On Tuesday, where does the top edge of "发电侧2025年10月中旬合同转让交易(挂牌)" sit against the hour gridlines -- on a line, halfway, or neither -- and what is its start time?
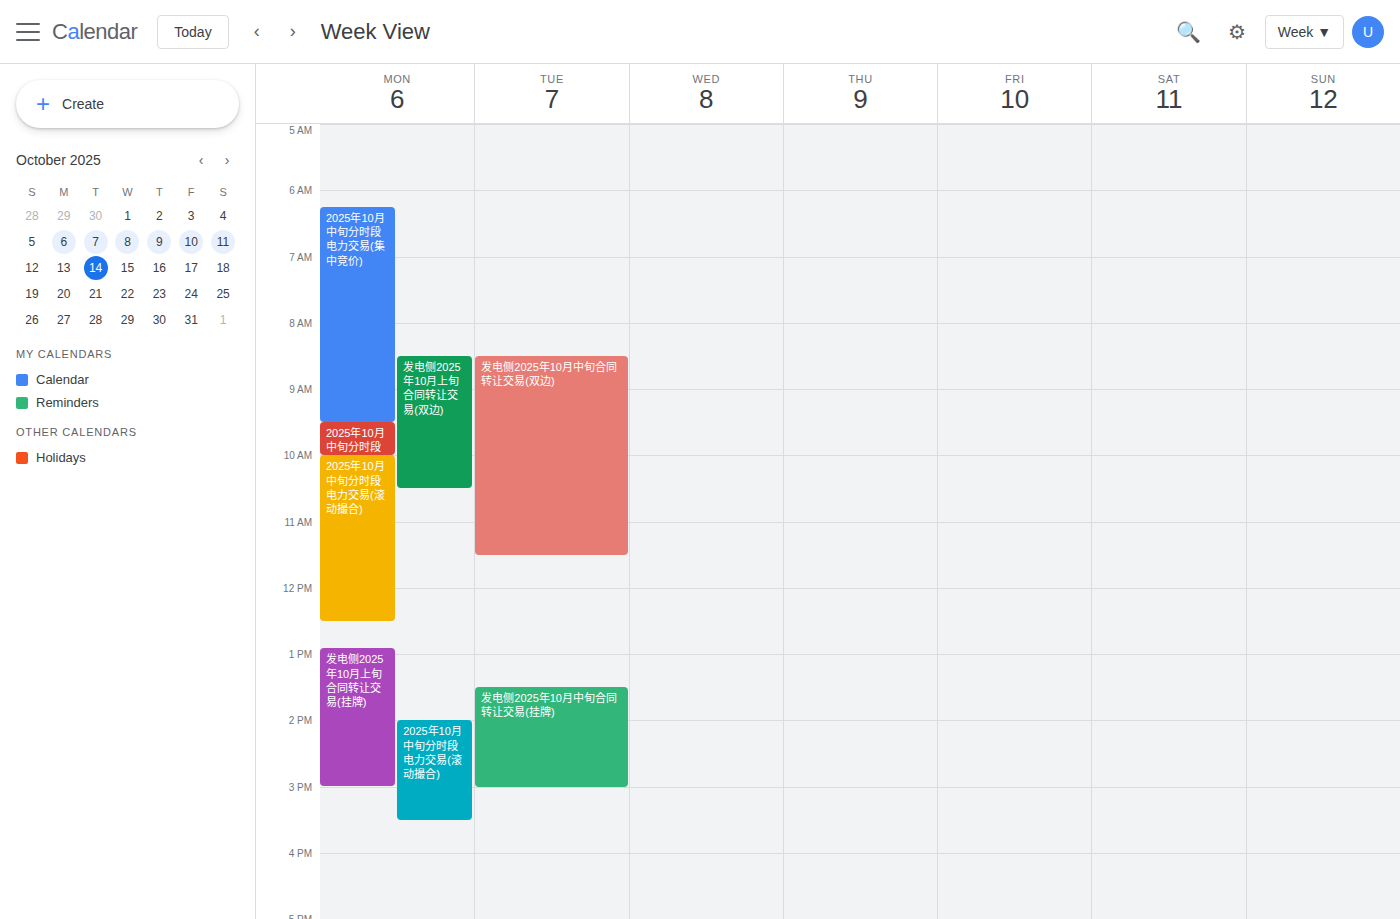
1:30 PM -- halfway between the 1 PM and 2 PM lines.